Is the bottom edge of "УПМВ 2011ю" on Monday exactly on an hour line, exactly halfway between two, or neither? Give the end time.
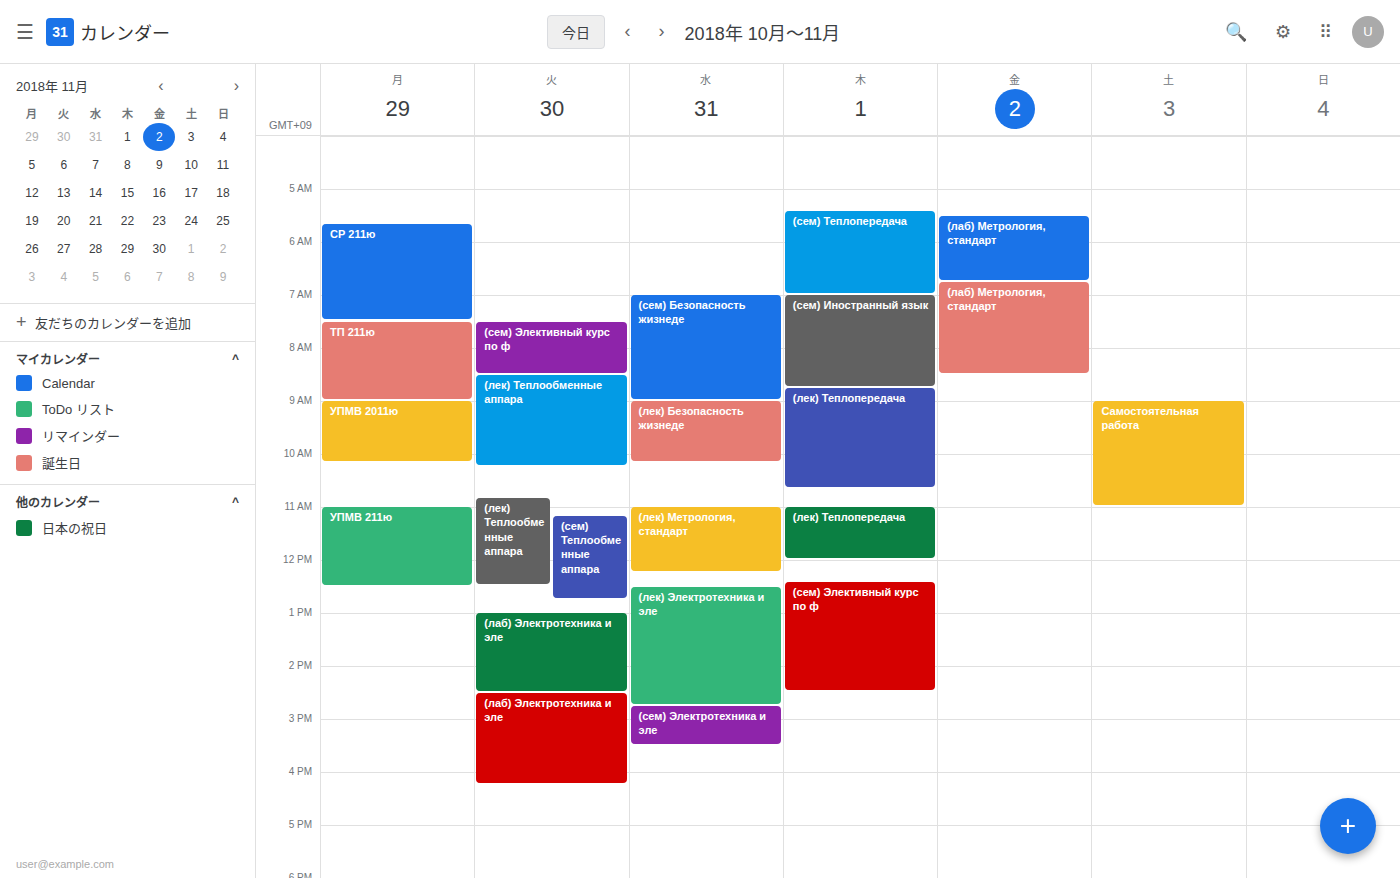
10:10 AM -- neither: 10 minutes below the 10 AM line and 50 minutes above the 11 AM line.